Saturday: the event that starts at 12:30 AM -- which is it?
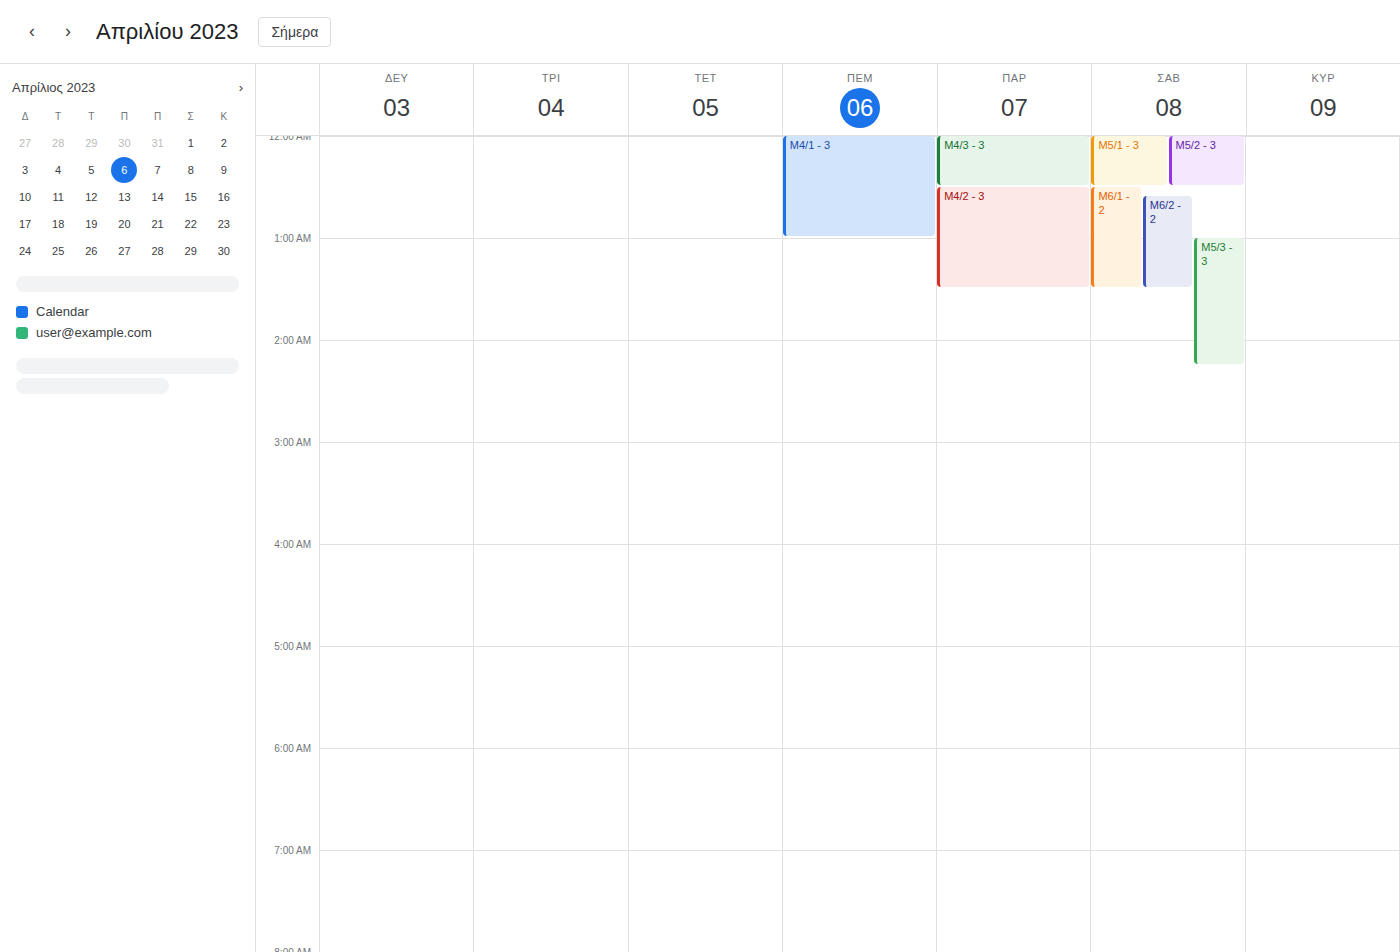
"M6/1 - 2"